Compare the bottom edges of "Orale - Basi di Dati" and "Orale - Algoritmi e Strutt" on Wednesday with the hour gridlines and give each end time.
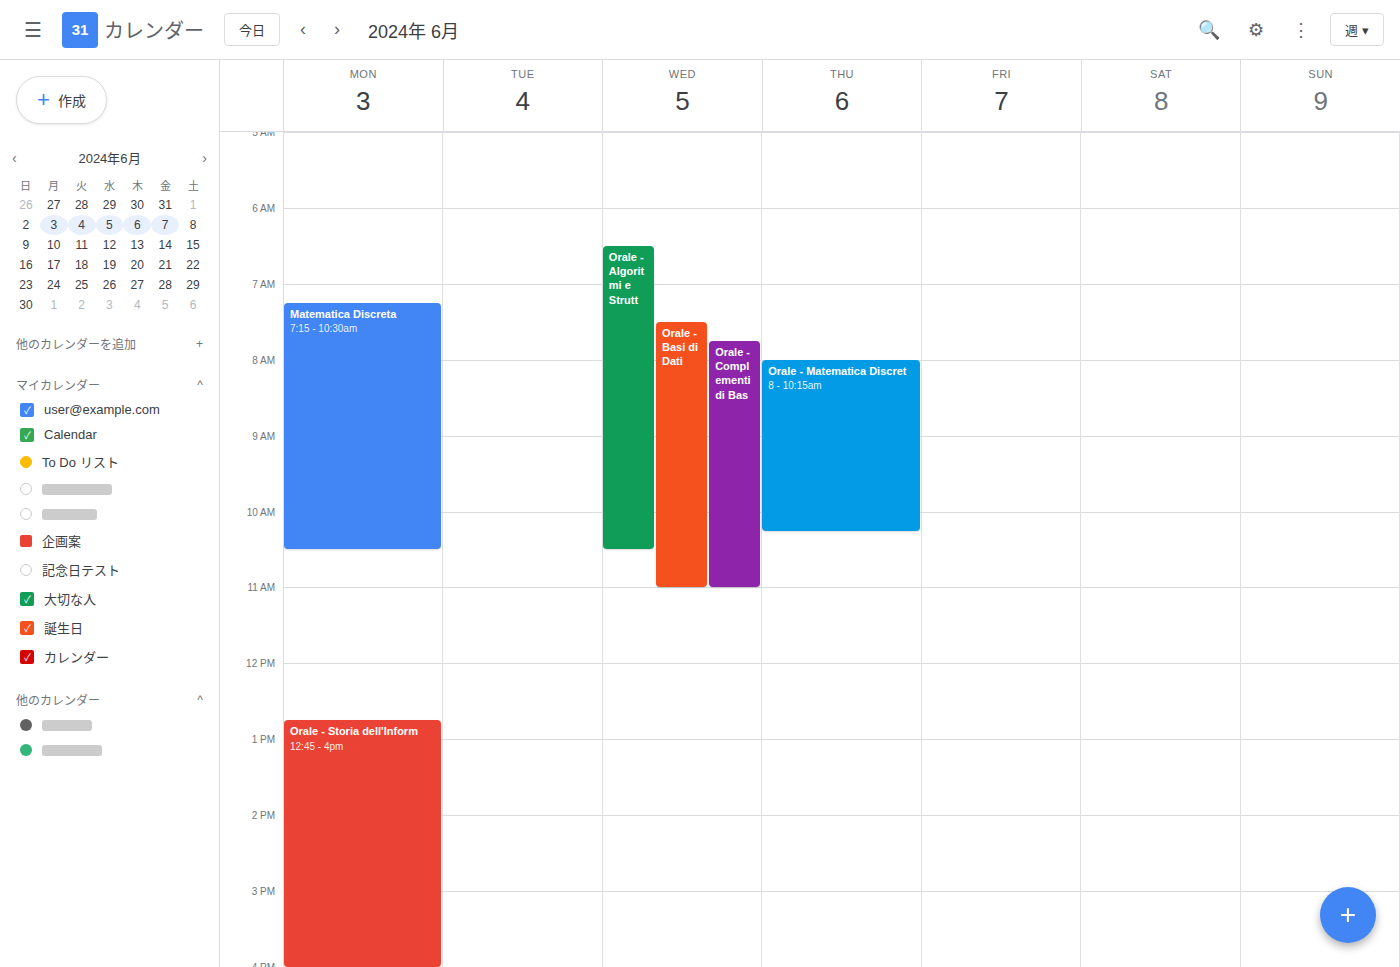
"Orale - Basi di Dati": 11:00, exactly on the 11:00 line. "Orale - Algoritmi e Strutt": 10:30, halfway between the 10:00 and 11:00 lines.